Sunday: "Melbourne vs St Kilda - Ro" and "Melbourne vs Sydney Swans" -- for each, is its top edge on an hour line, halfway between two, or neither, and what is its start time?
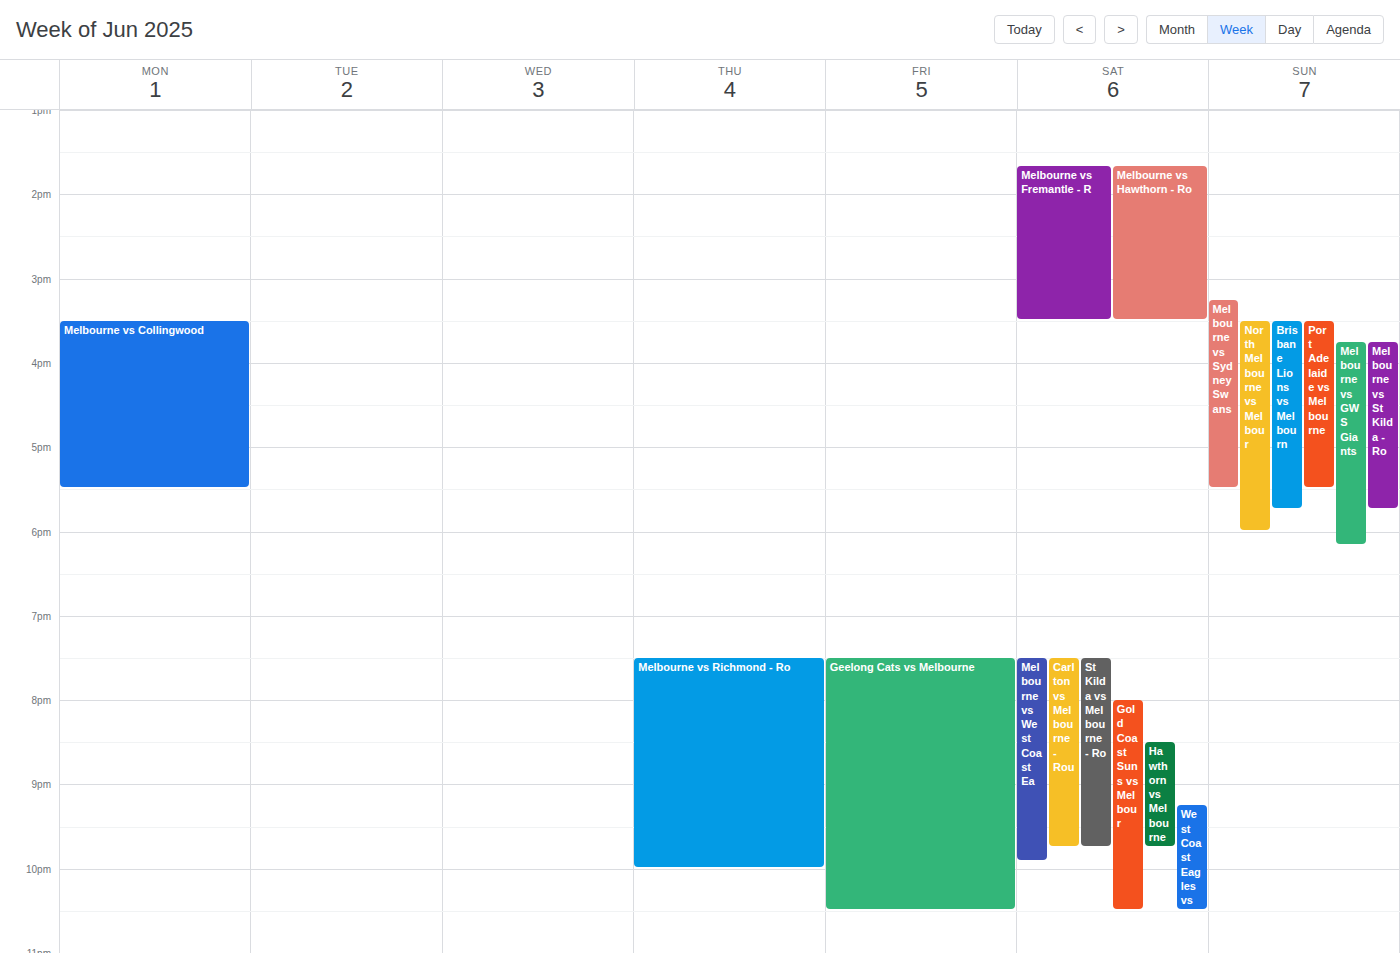
"Melbourne vs St Kilda - Ro": 3:45 PM, neither: three quarters of the way from the 3 PM line to the 4 PM line. "Melbourne vs Sydney Swans": 3:15 PM, neither: a quarter of the way from the 3 PM line to the 4 PM line.